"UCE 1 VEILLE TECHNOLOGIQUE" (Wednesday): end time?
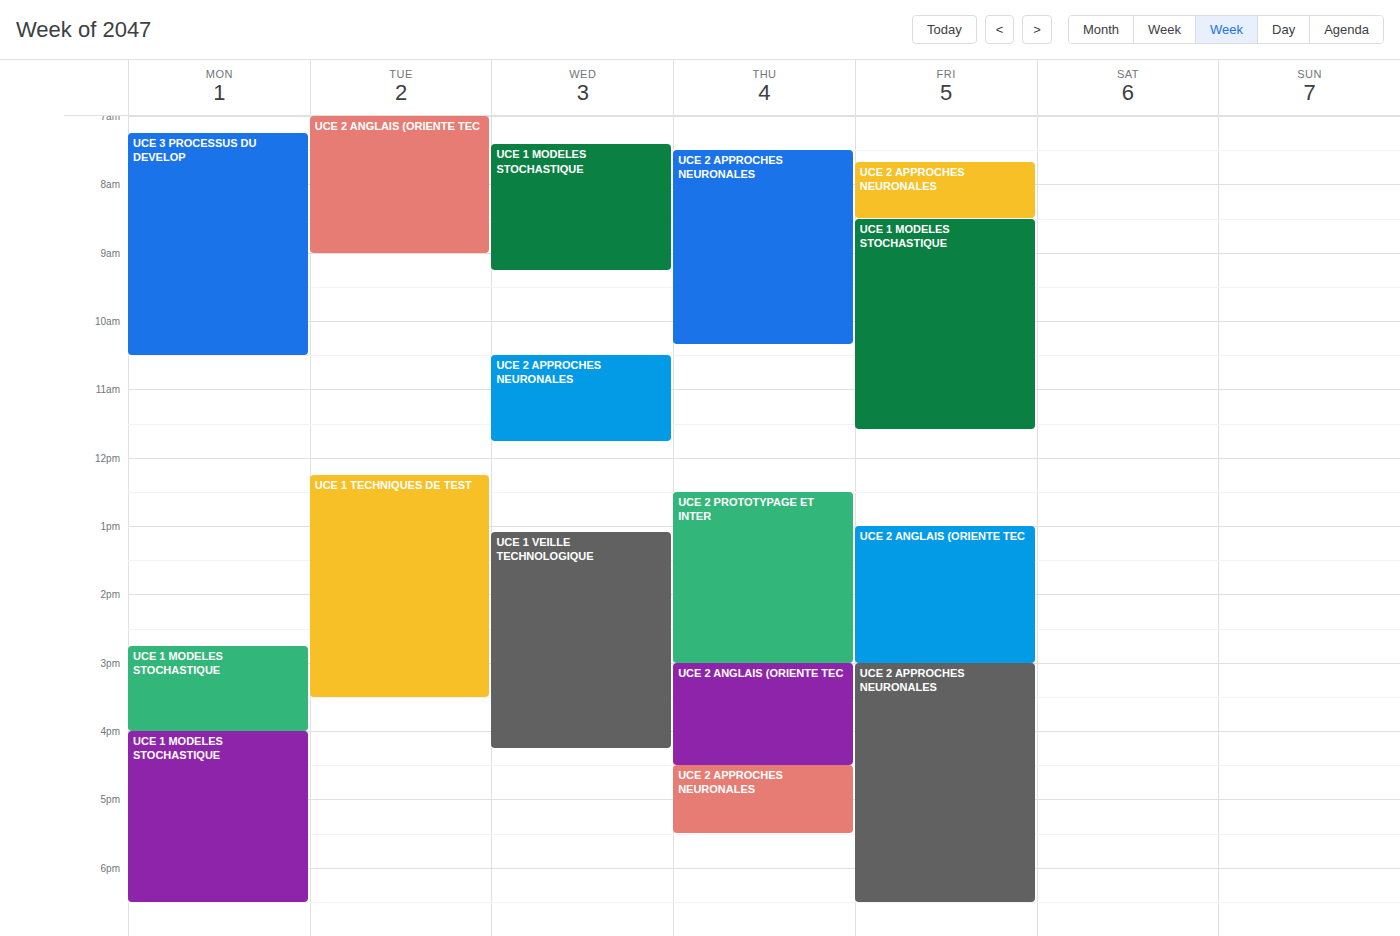
4:15 PM